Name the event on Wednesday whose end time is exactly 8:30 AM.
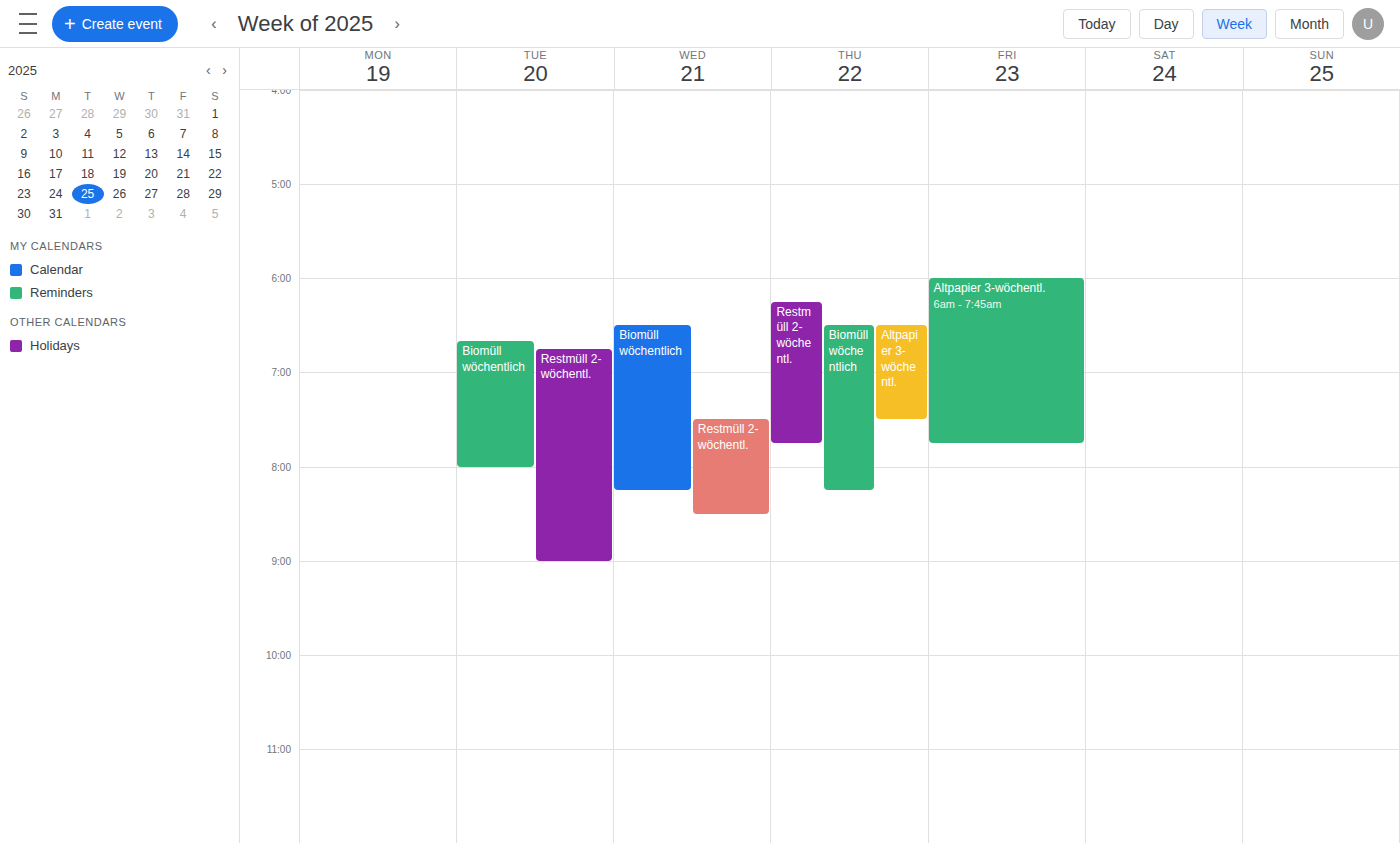
"Restmüll 2-wöchentl."